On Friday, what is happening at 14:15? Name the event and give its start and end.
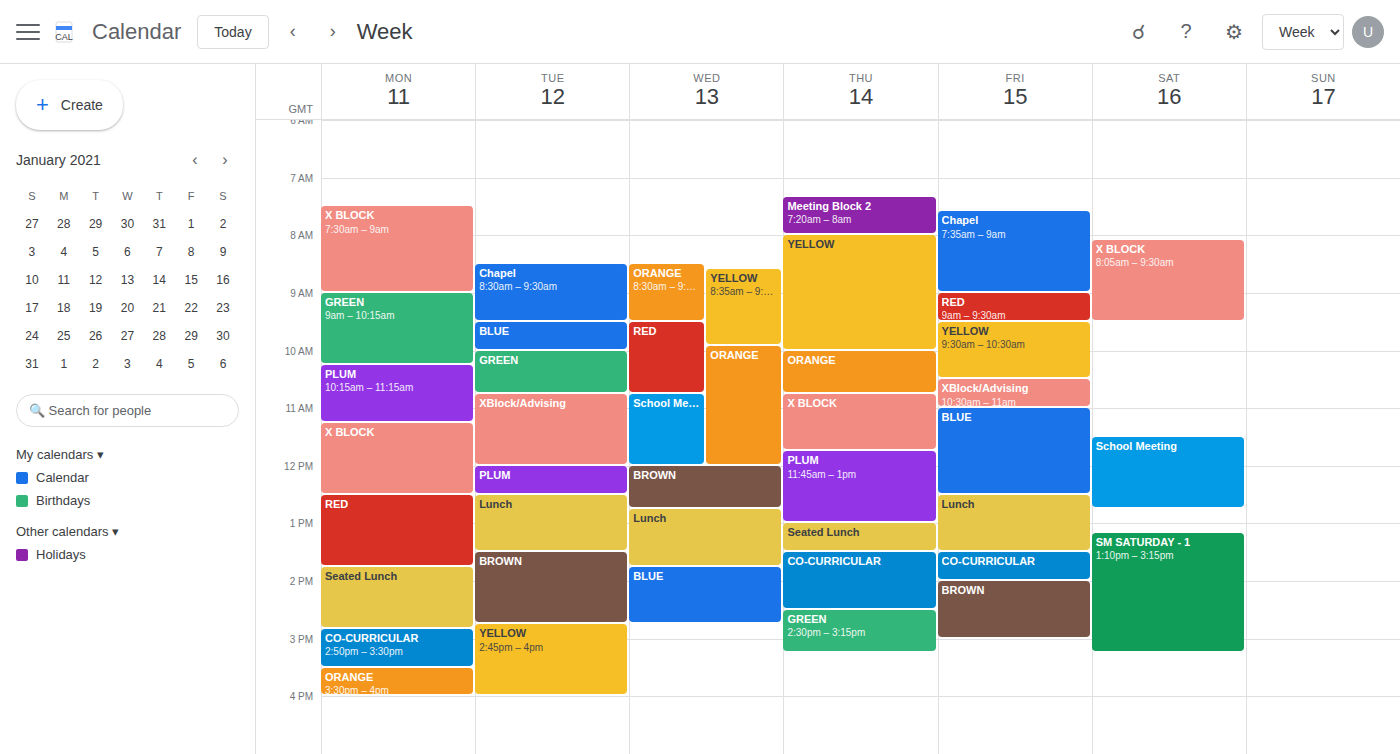
"BROWN", 14:00 to 15:00